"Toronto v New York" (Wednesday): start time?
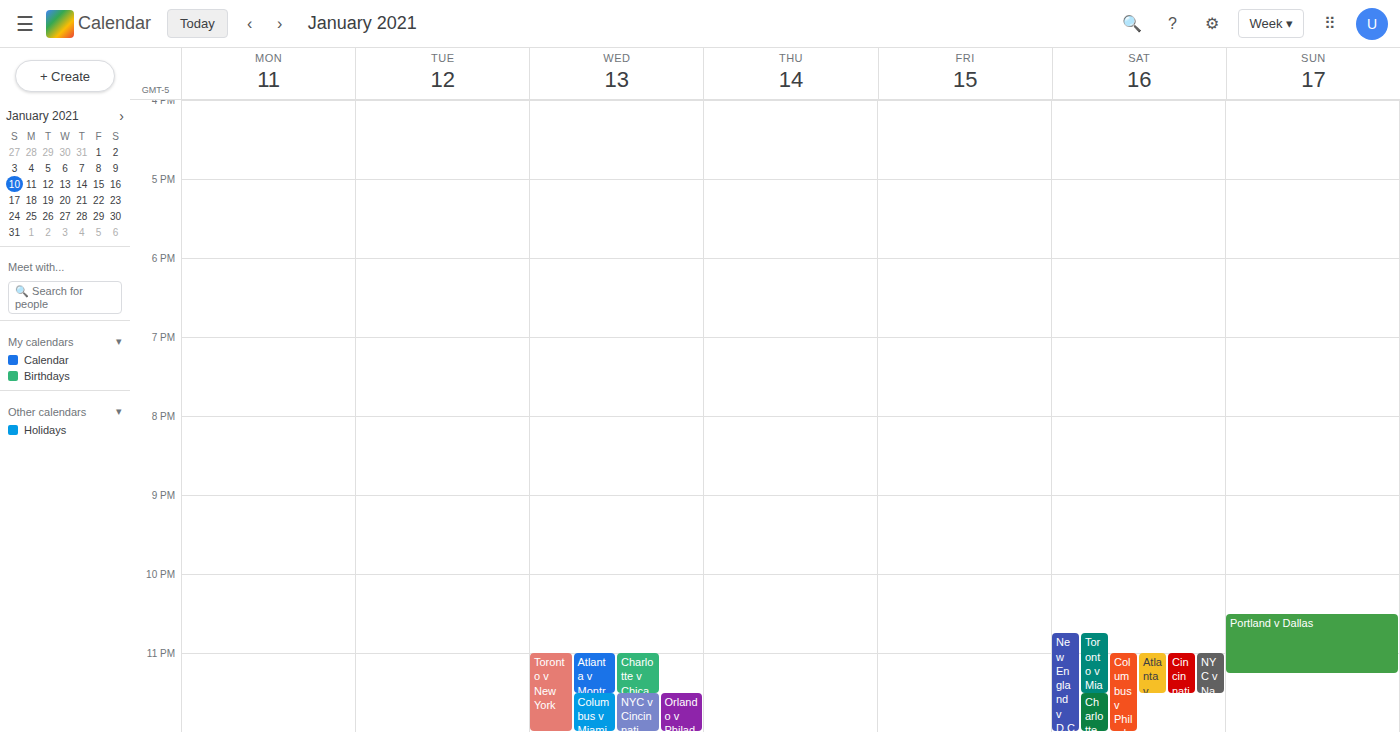
11:00 PM